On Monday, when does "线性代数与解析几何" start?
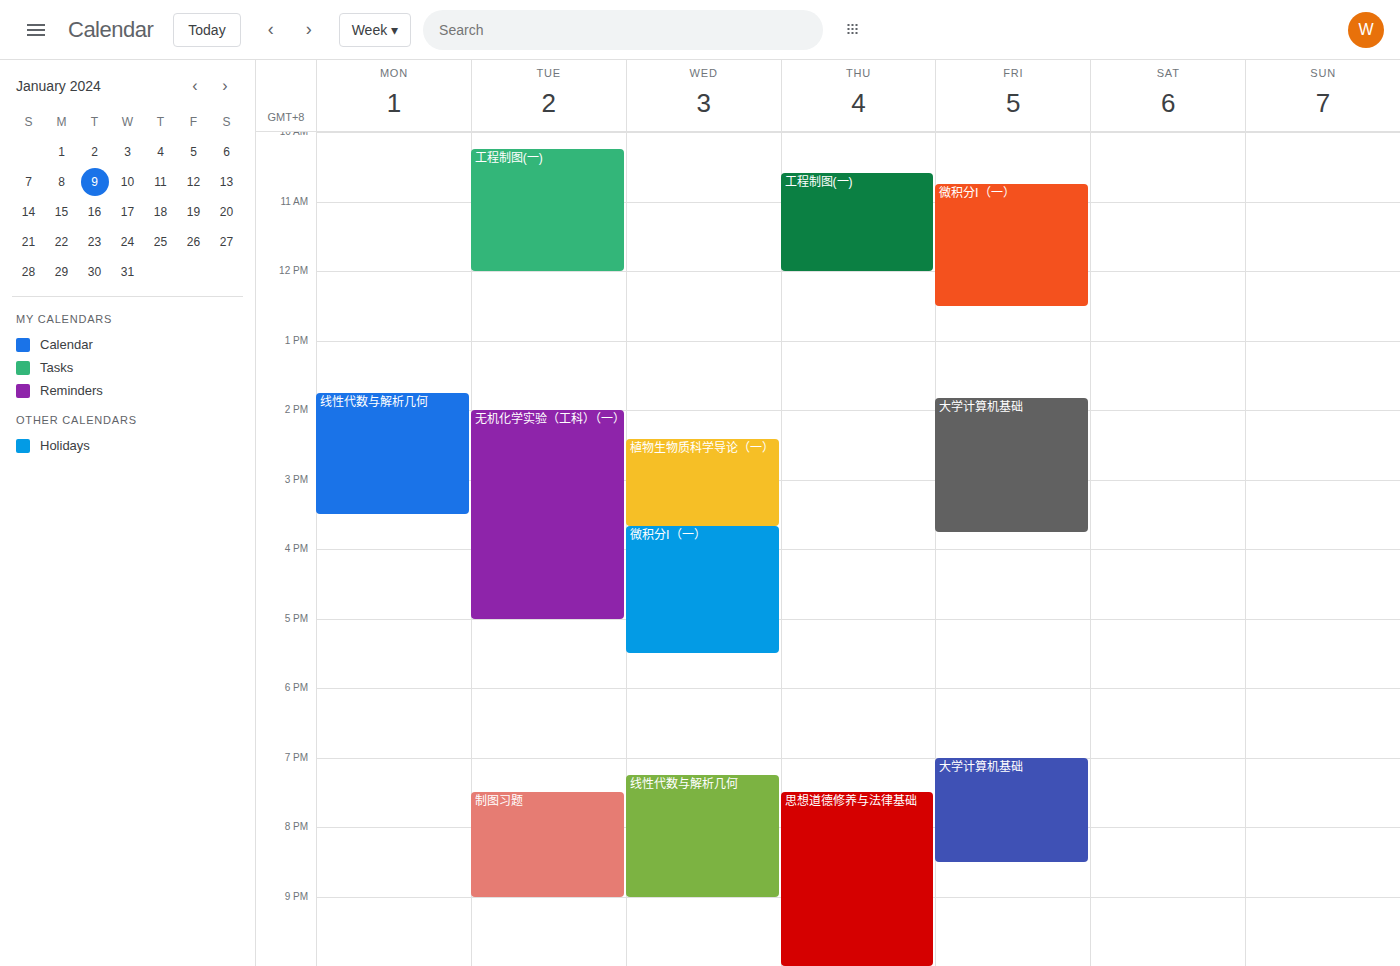
1:45 PM